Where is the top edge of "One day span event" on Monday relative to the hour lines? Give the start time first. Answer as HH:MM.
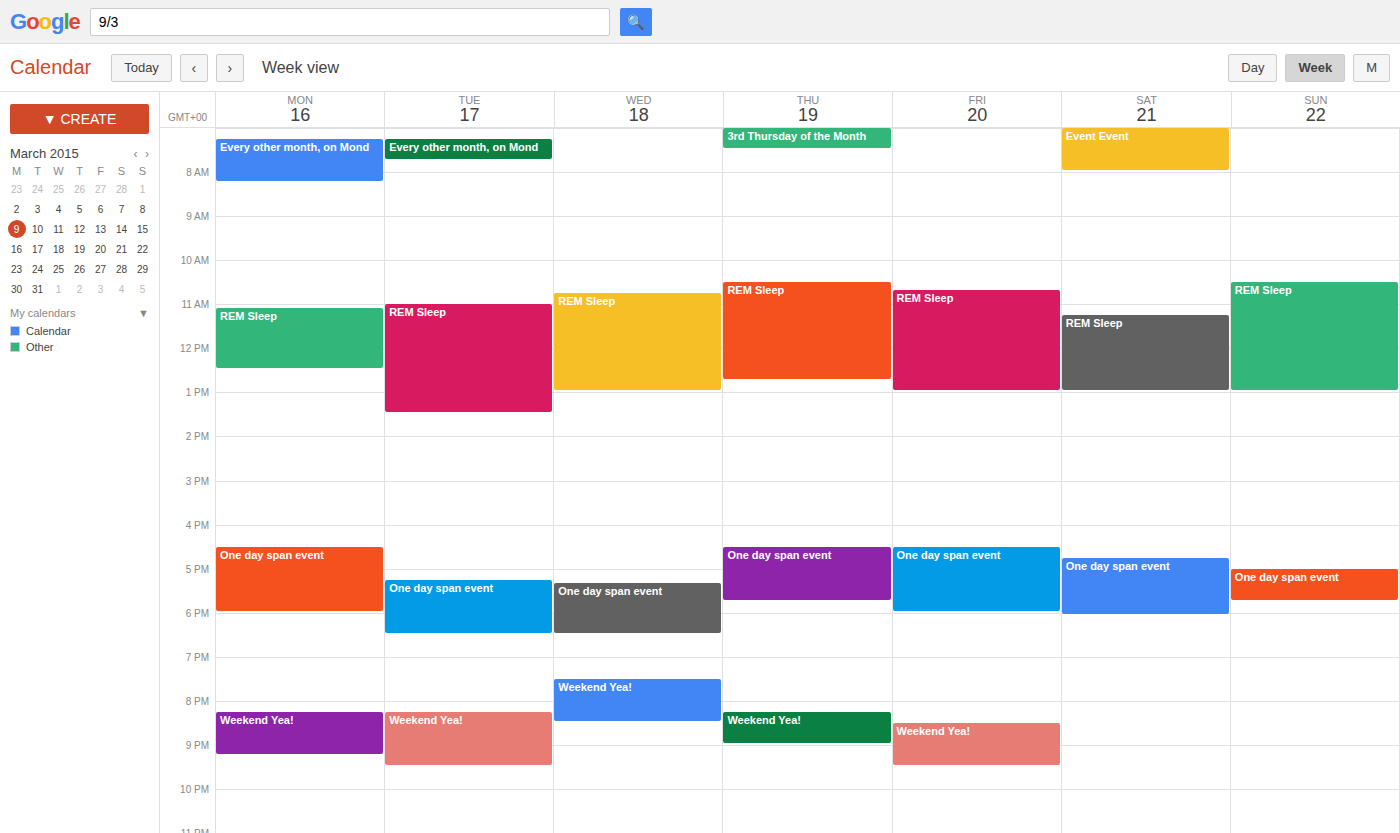
16:30 -- halfway between the 16:00 and 17:00 lines.